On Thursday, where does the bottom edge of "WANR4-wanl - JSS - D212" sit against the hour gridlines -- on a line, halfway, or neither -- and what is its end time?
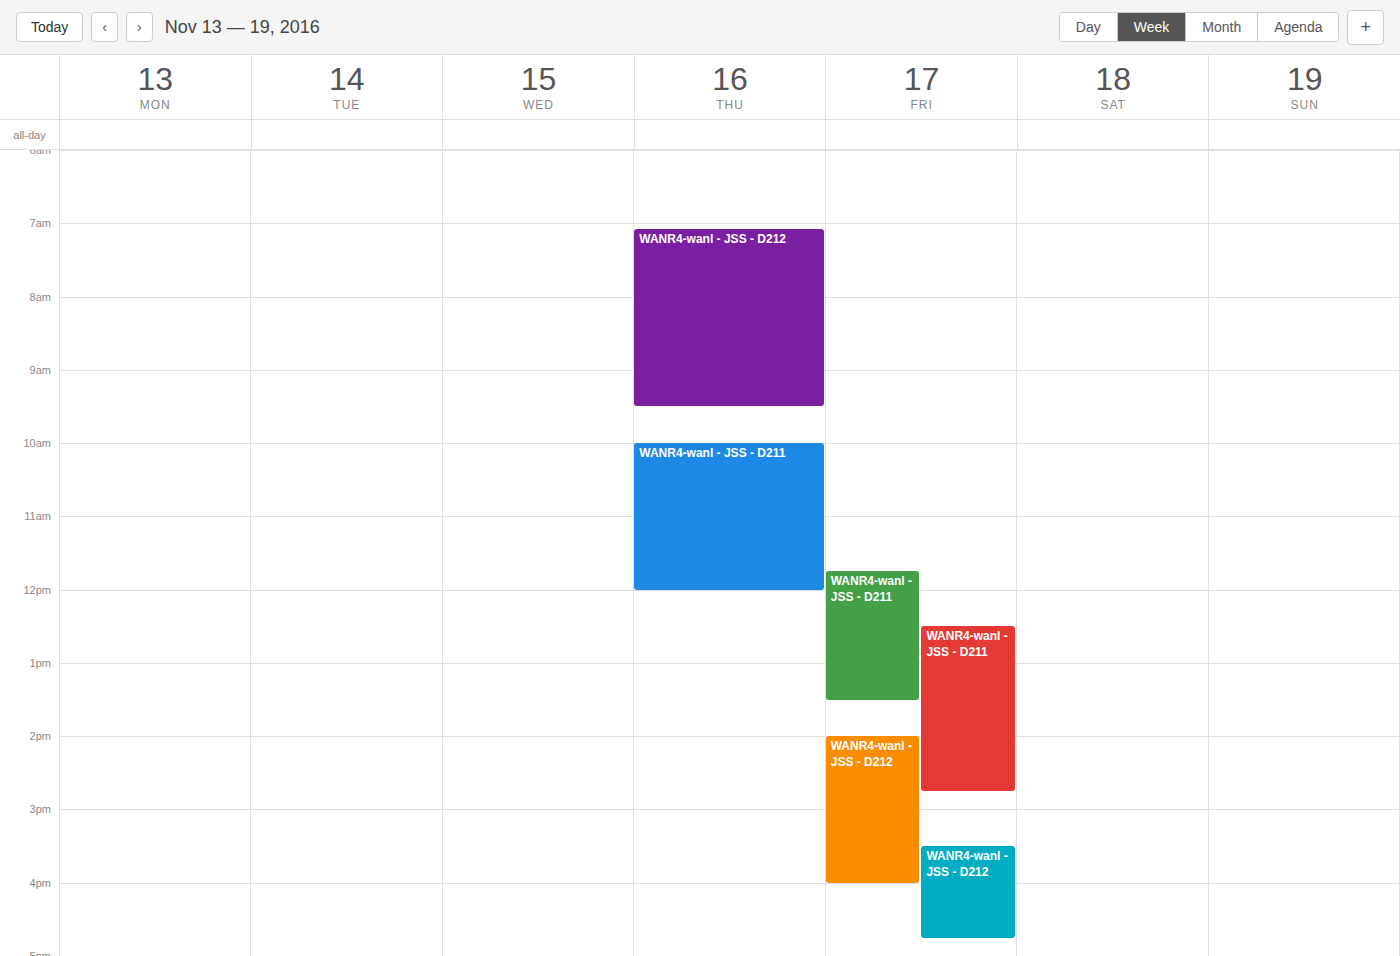
9:30 AM -- halfway between the 9 AM and 10 AM lines.